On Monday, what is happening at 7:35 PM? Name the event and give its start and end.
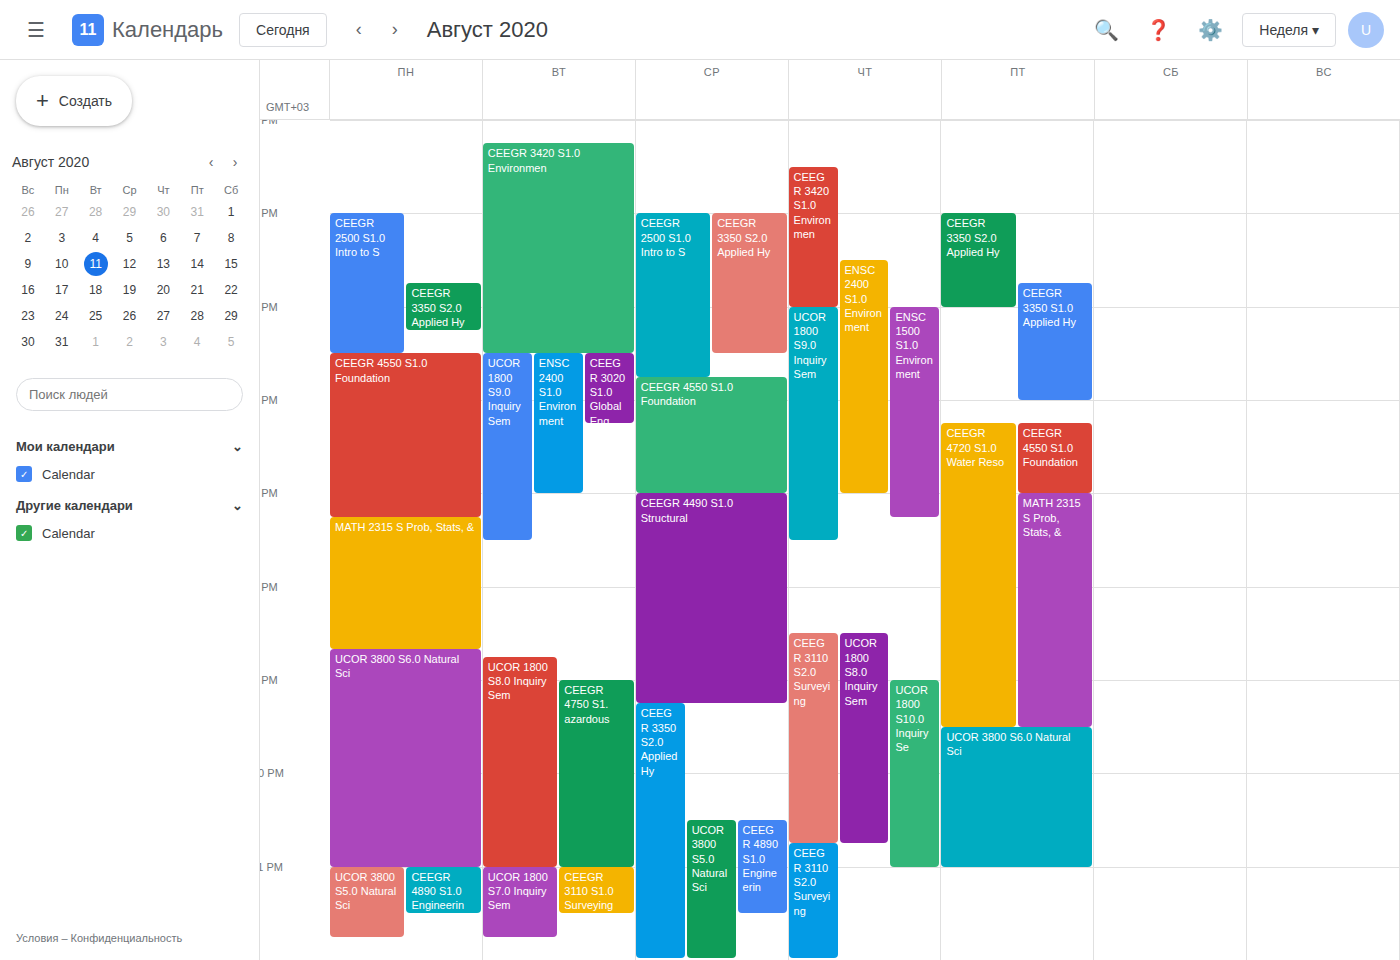
"MATH 2315 S Prob, Stats, &", 7:15 PM to 8:40 PM